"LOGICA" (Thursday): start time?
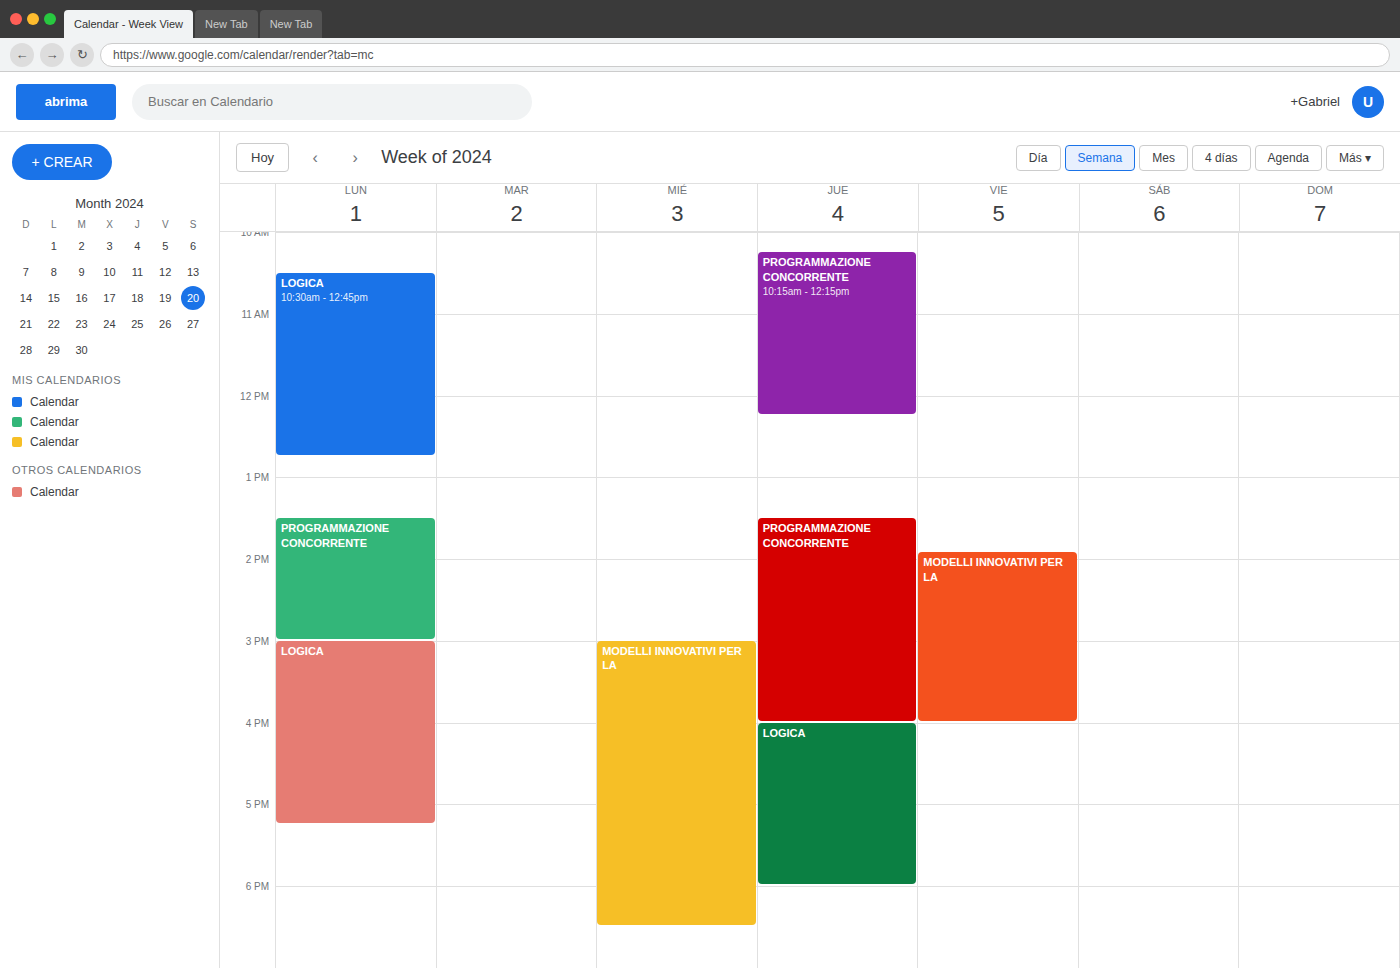
4:00 PM